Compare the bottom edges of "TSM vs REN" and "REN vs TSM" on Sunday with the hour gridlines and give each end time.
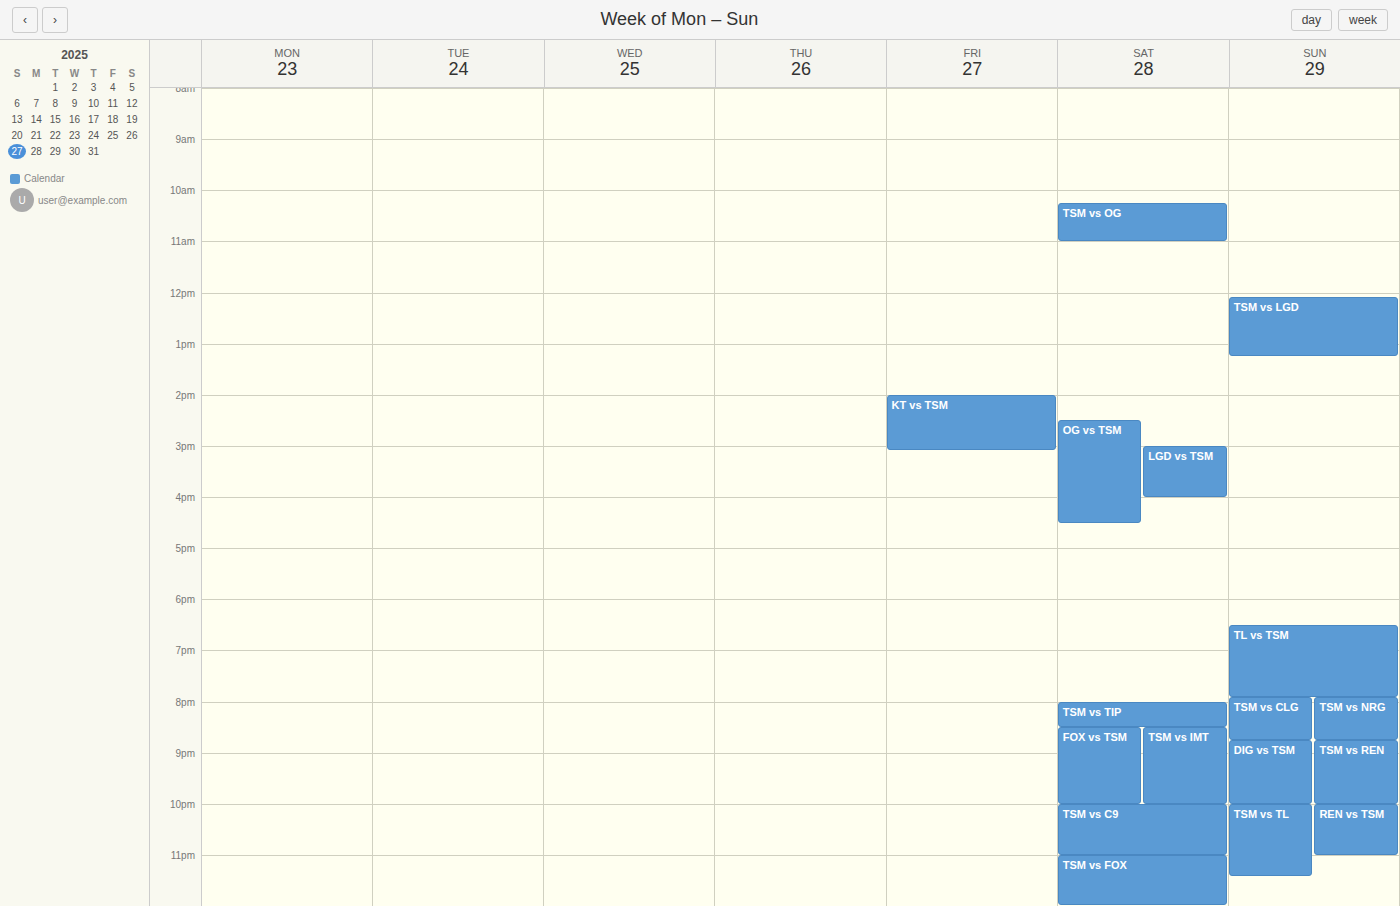
"TSM vs REN": 10:00 PM, exactly on the 10 PM line. "REN vs TSM": 11:00 PM, exactly on the 11 PM line.